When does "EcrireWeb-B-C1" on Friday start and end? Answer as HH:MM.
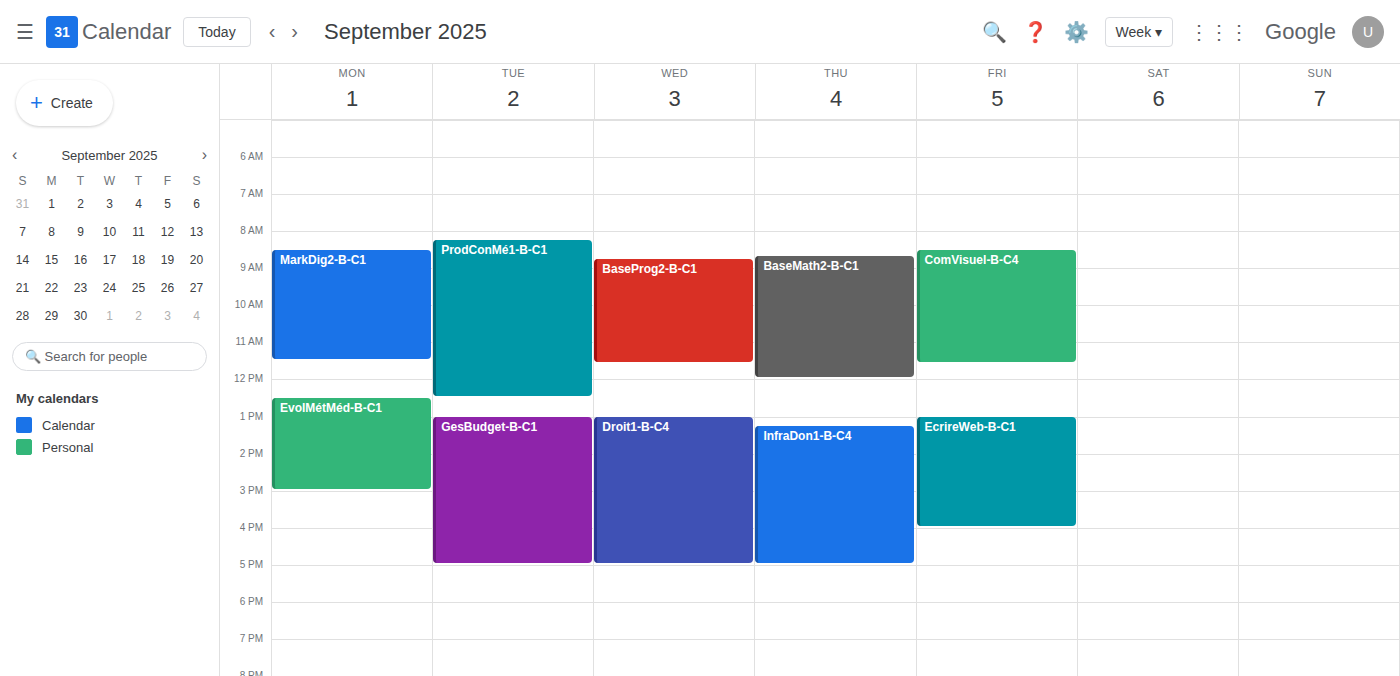
13:00 to 16:00